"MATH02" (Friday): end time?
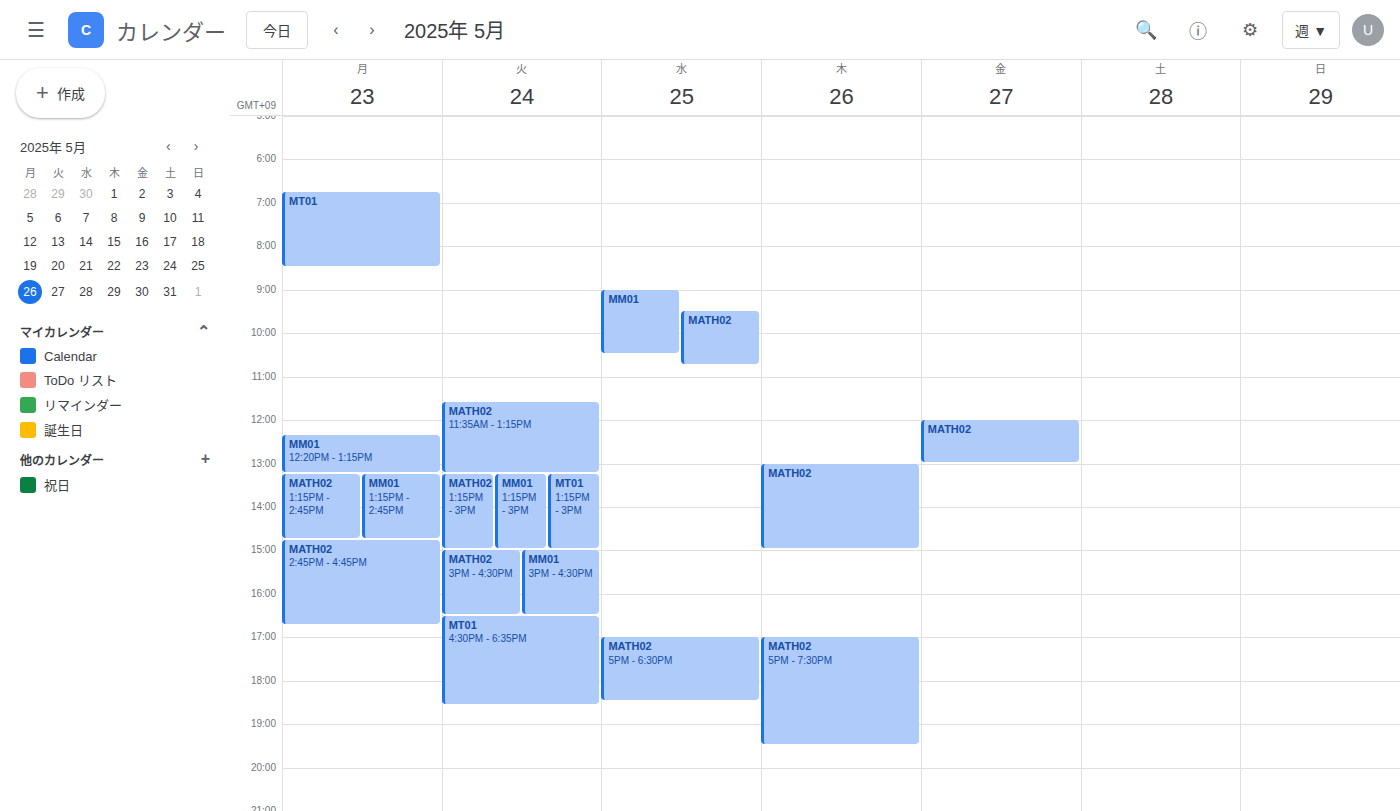
1:00 PM